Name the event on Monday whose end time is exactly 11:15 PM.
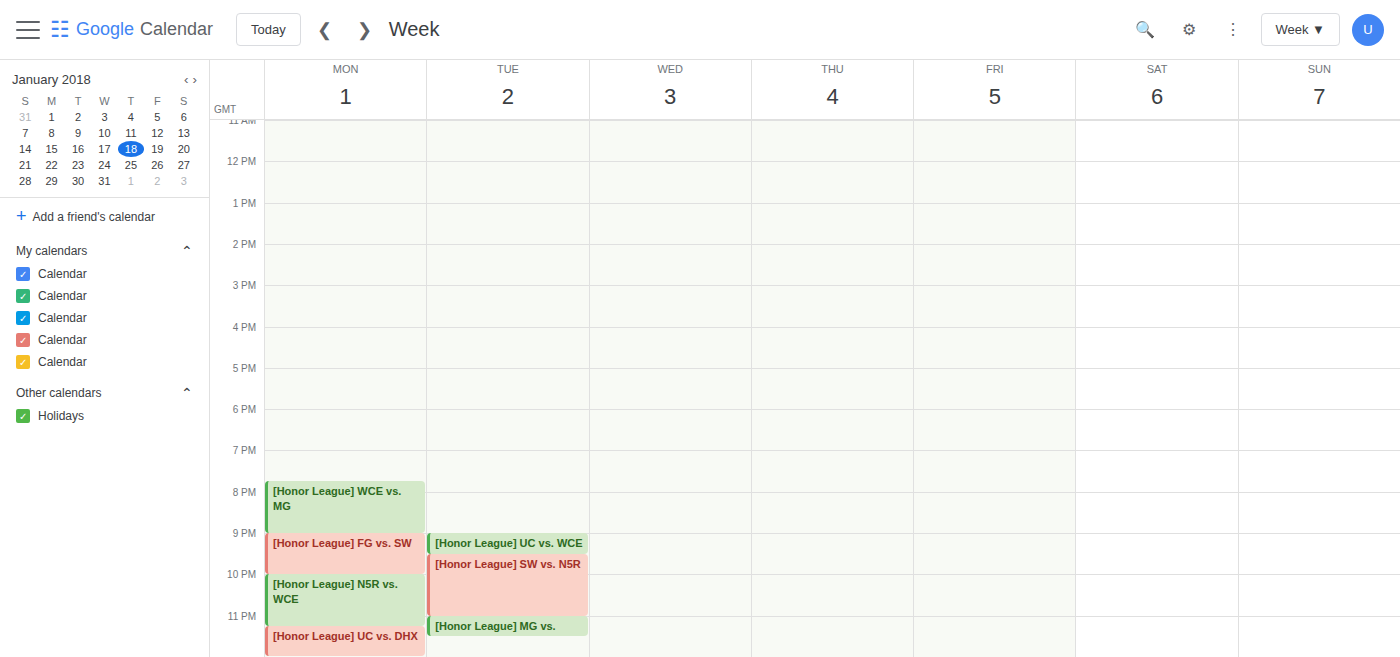
"[Honor League] N5R vs. WCE"